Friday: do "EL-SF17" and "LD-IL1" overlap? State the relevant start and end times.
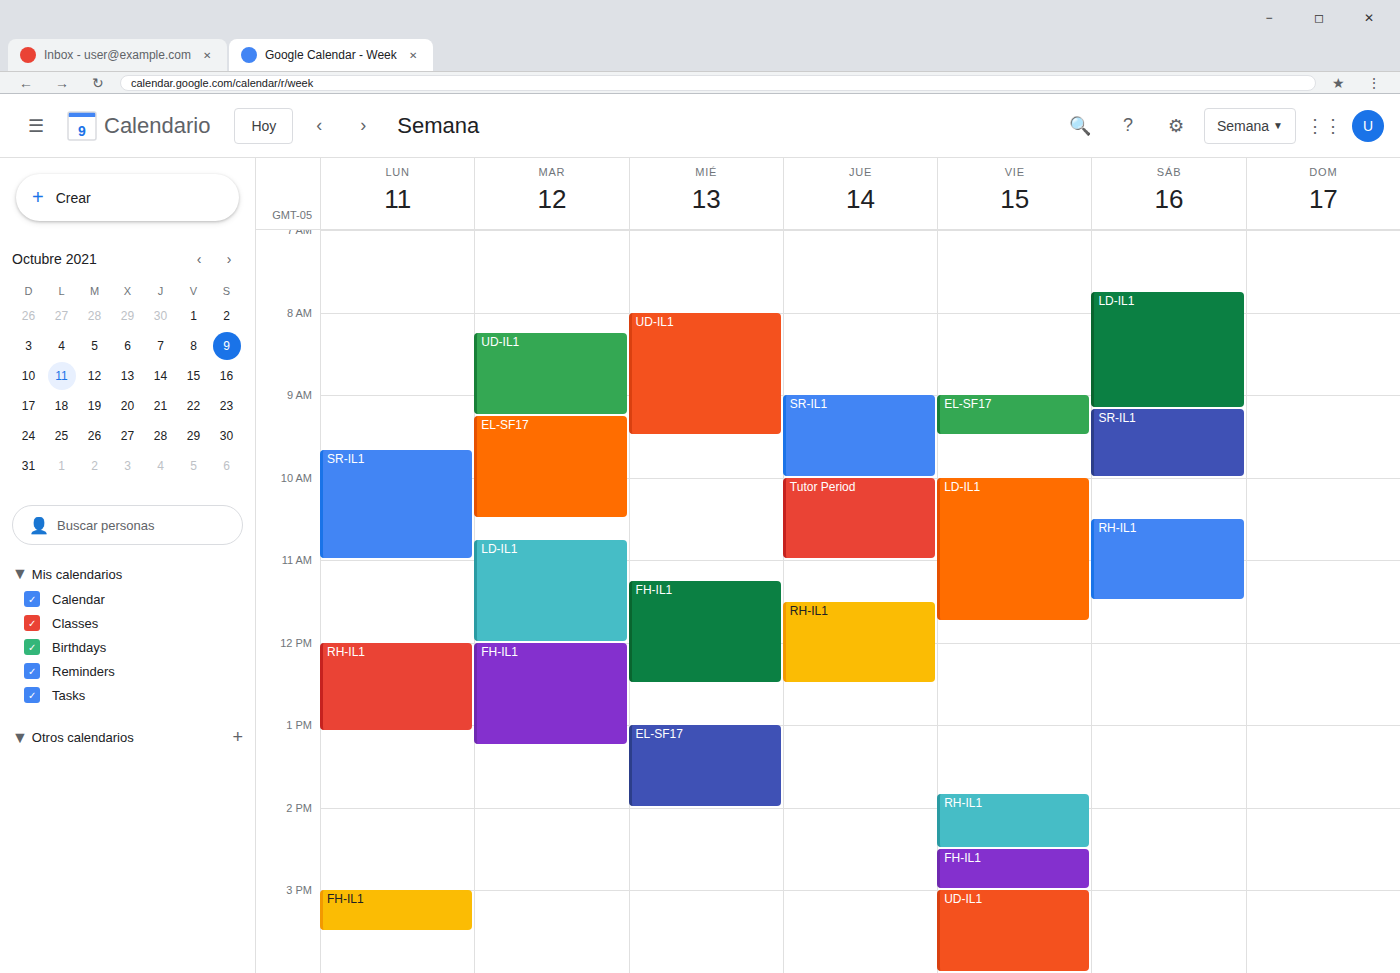
"EL-SF17" ends at 9:30 AM and "LD-IL1" starts at 10:00 AM -- no overlap.